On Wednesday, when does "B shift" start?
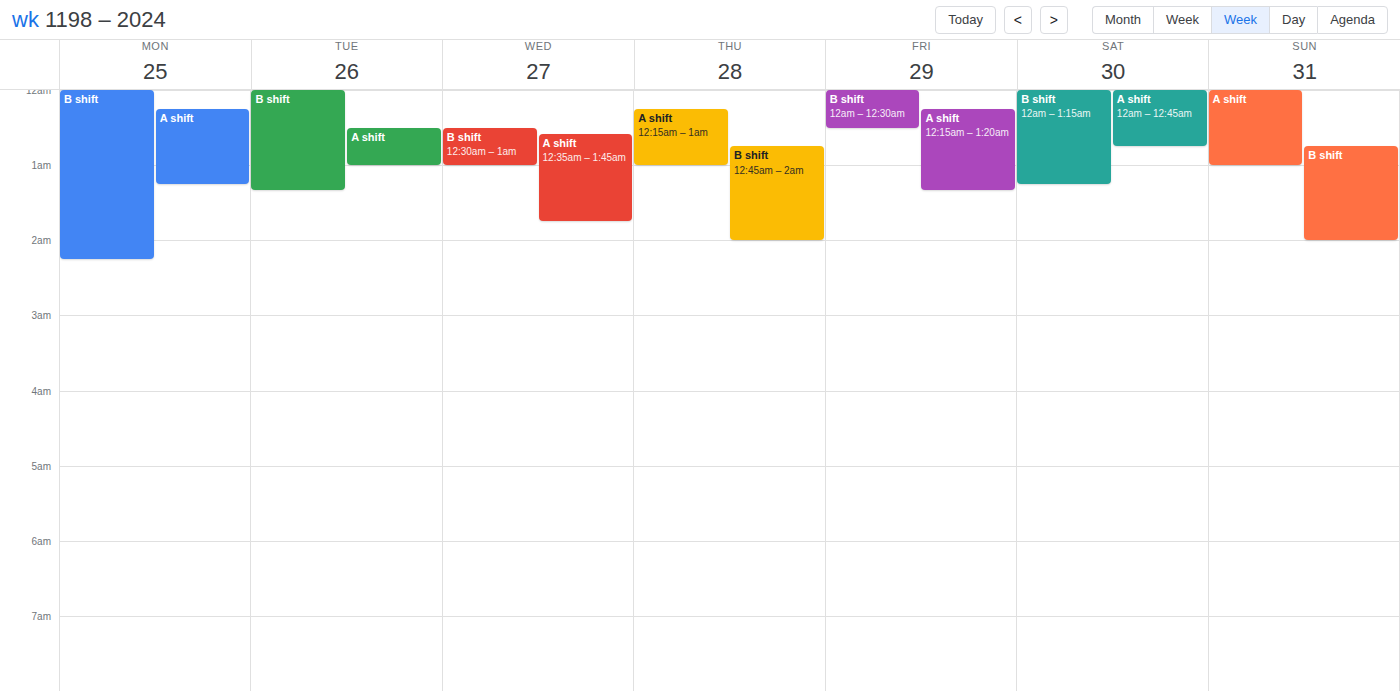
00:30